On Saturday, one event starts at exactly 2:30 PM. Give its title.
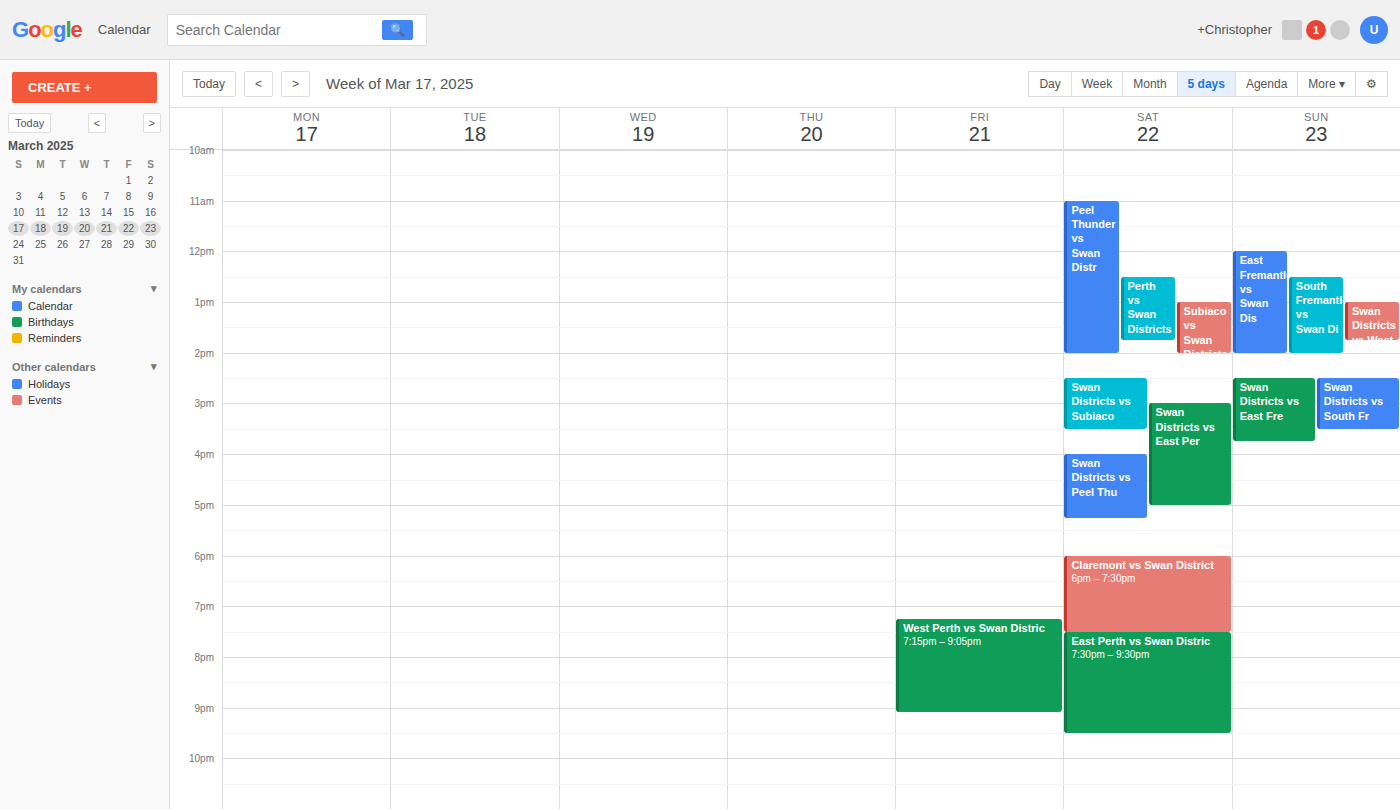
"Swan Districts vs Subiaco"